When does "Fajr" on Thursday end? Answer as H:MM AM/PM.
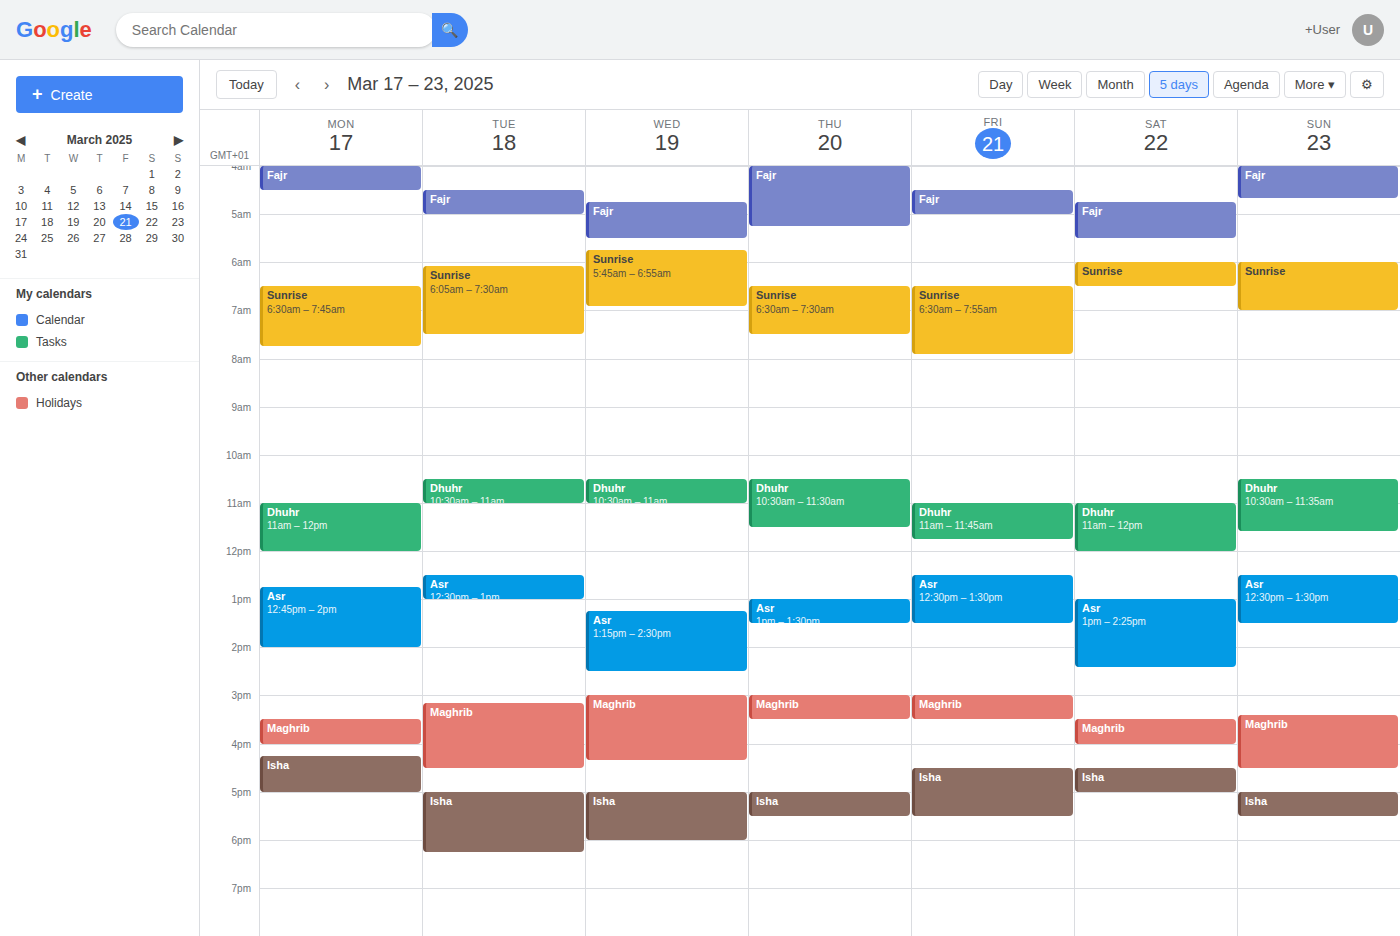
5:15 AM